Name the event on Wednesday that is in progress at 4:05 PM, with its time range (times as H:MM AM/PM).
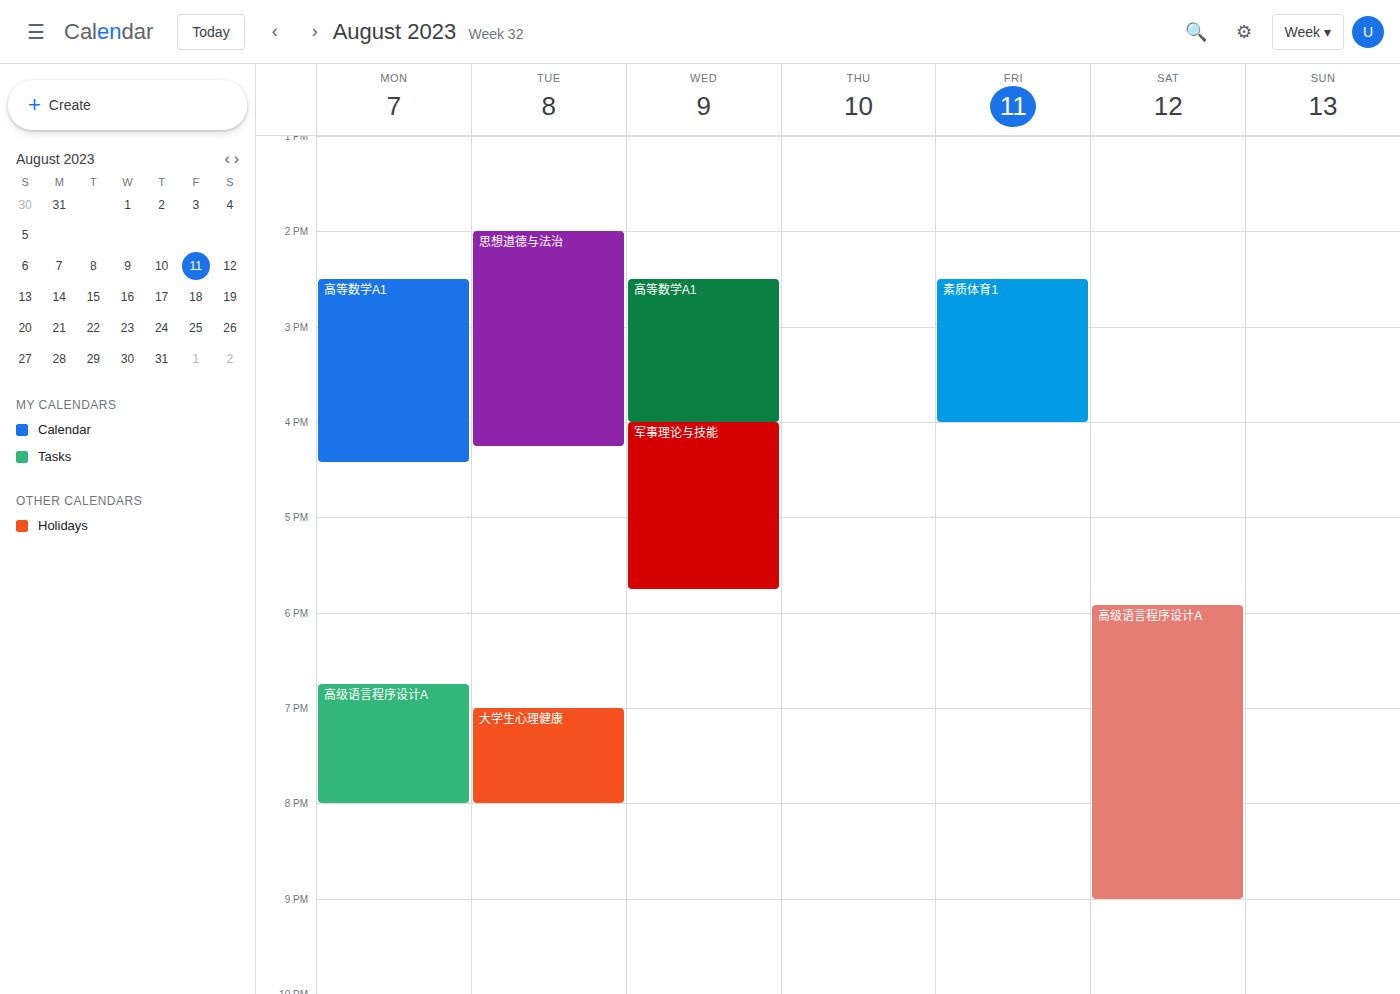
"军事理论与技能", 4:00 PM to 5:45 PM